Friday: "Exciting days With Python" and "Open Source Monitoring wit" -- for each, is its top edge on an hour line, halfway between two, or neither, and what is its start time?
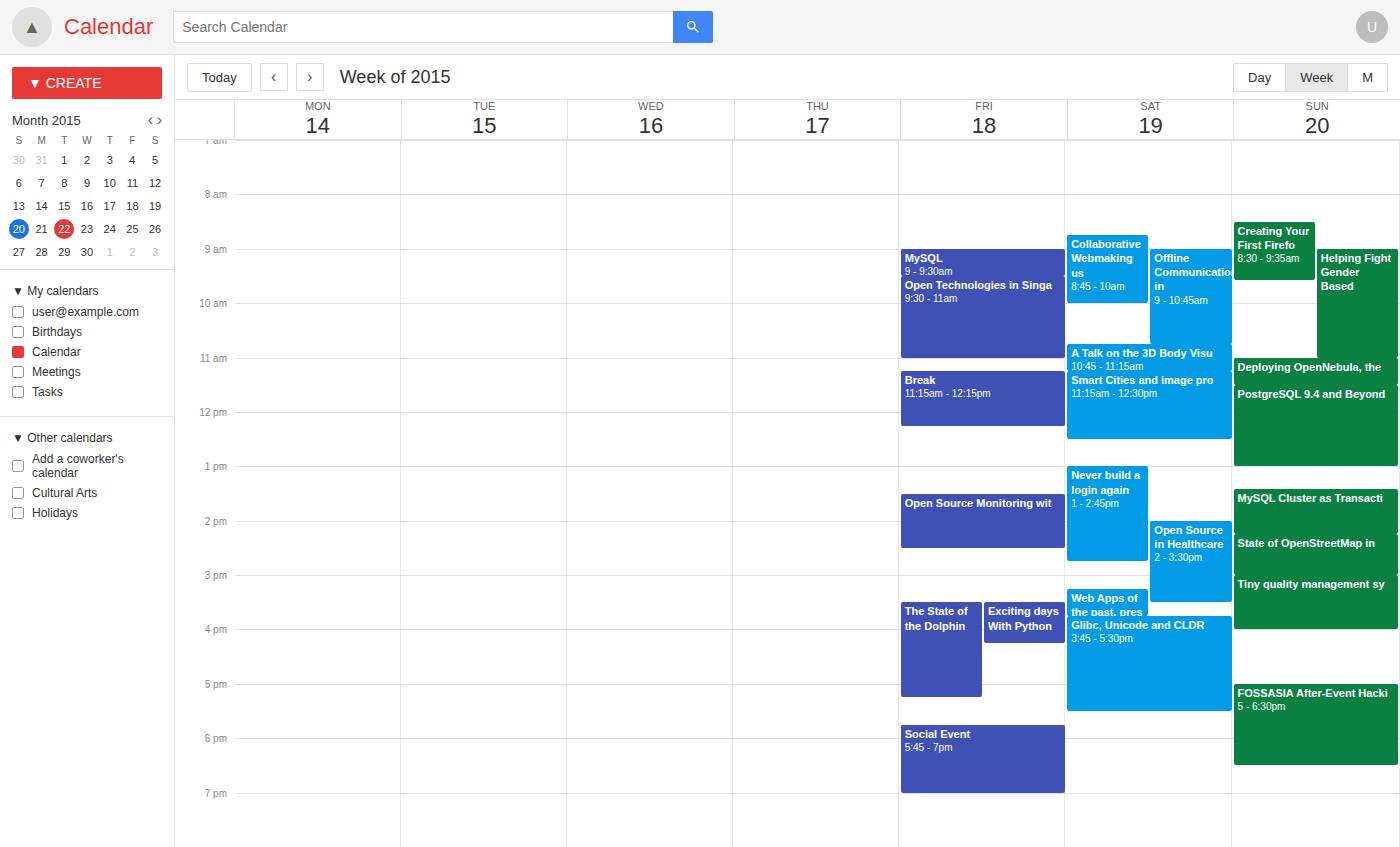
"Exciting days With Python": 3:30 PM, halfway between the 3 PM and 4 PM lines. "Open Source Monitoring wit": 1:30 PM, halfway between the 1 PM and 2 PM lines.